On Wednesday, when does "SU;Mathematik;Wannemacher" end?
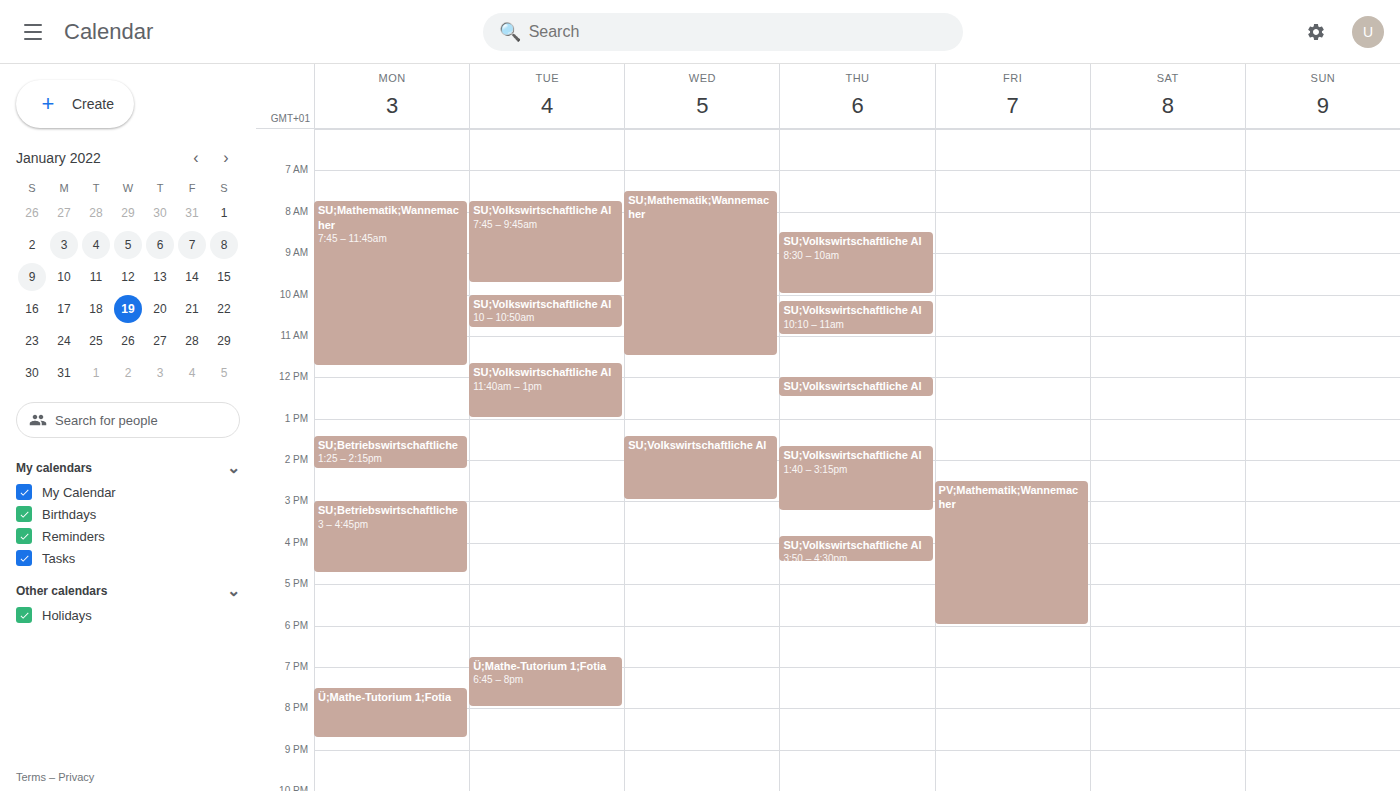
11:30